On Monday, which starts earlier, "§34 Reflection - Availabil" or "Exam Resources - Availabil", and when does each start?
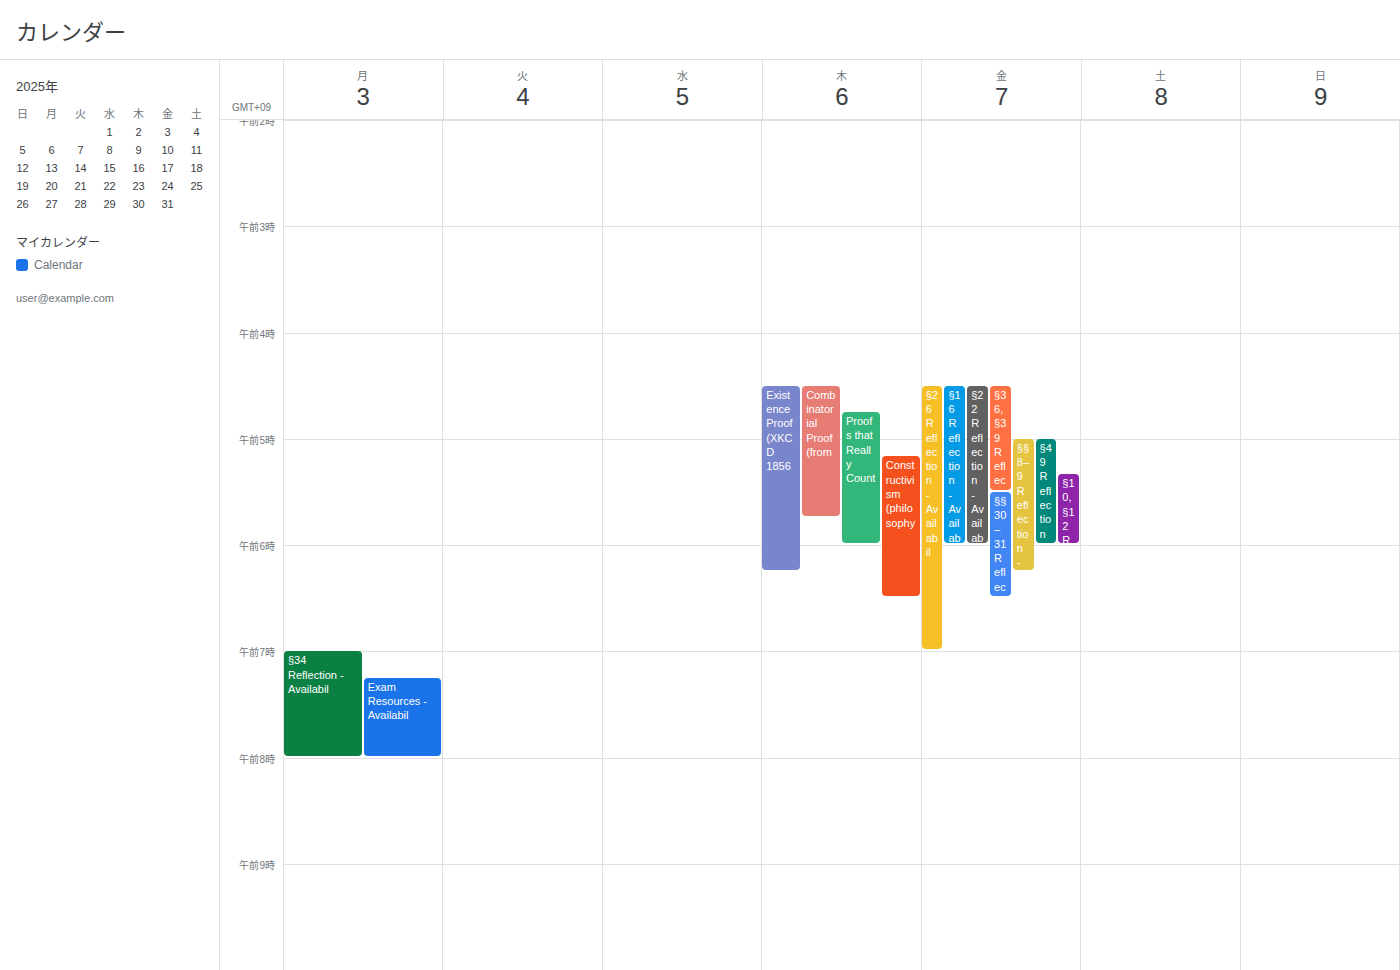
"§34 Reflection - Availabil" 7:00 AM; "Exam Resources - Availabil" 7:15 AM.